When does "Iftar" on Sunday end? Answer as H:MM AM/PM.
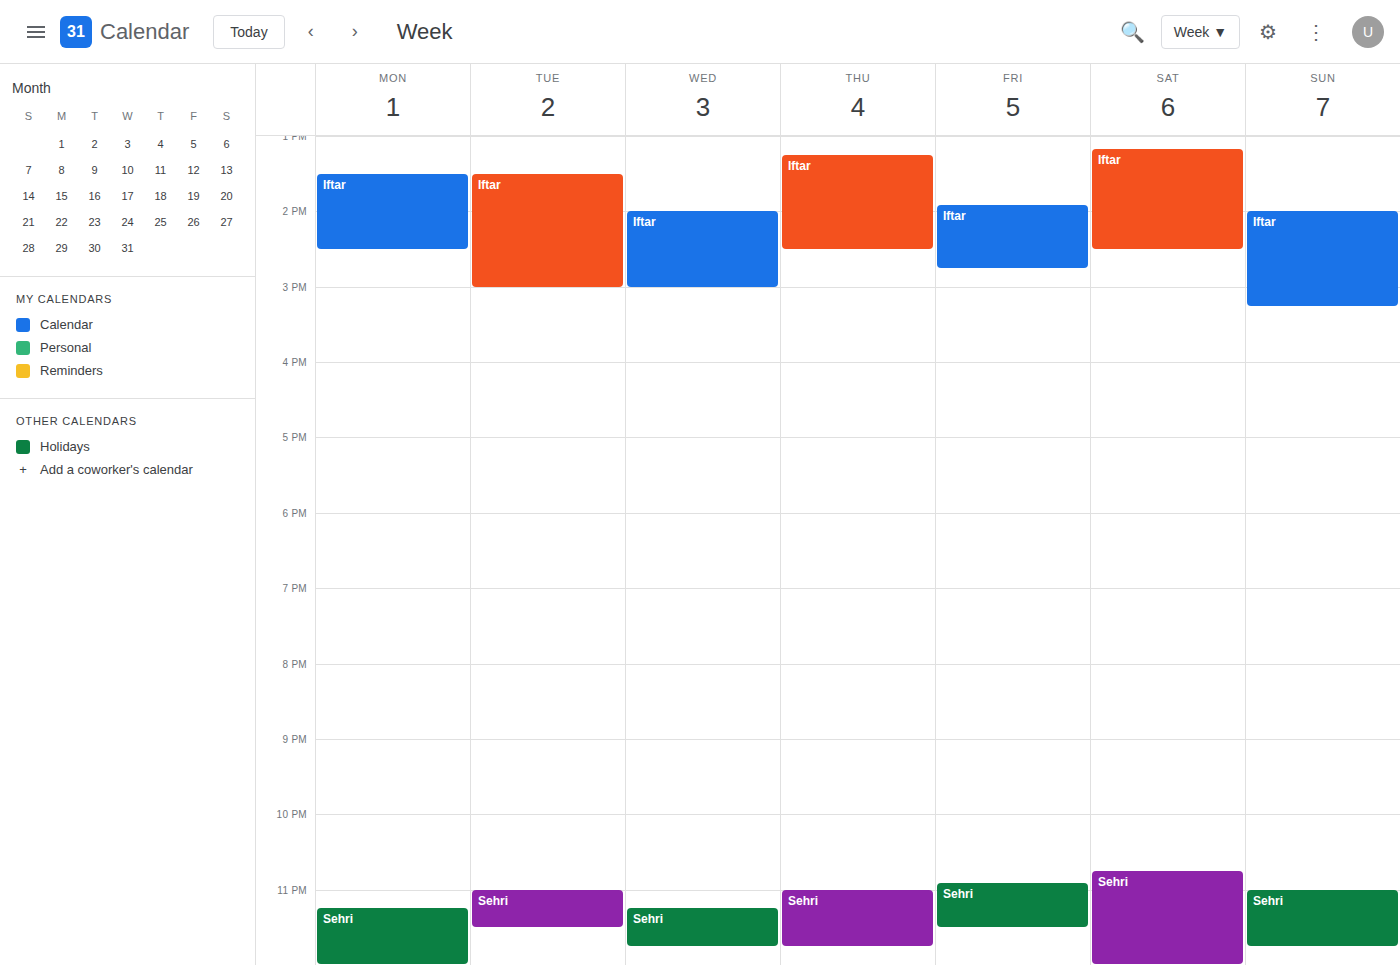
3:15 PM